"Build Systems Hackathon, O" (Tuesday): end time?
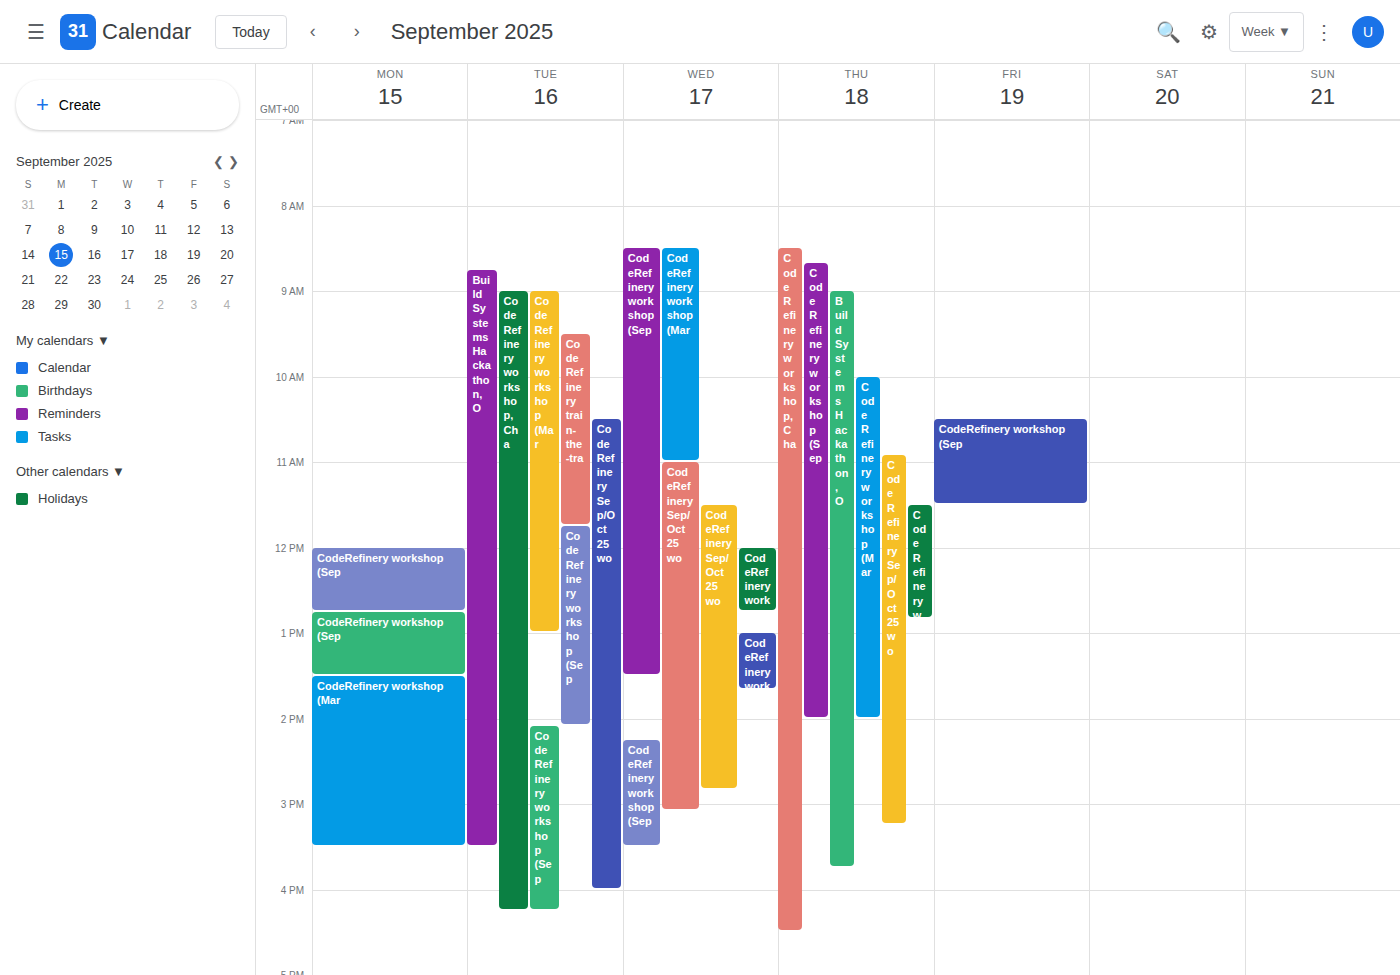
3:30 PM